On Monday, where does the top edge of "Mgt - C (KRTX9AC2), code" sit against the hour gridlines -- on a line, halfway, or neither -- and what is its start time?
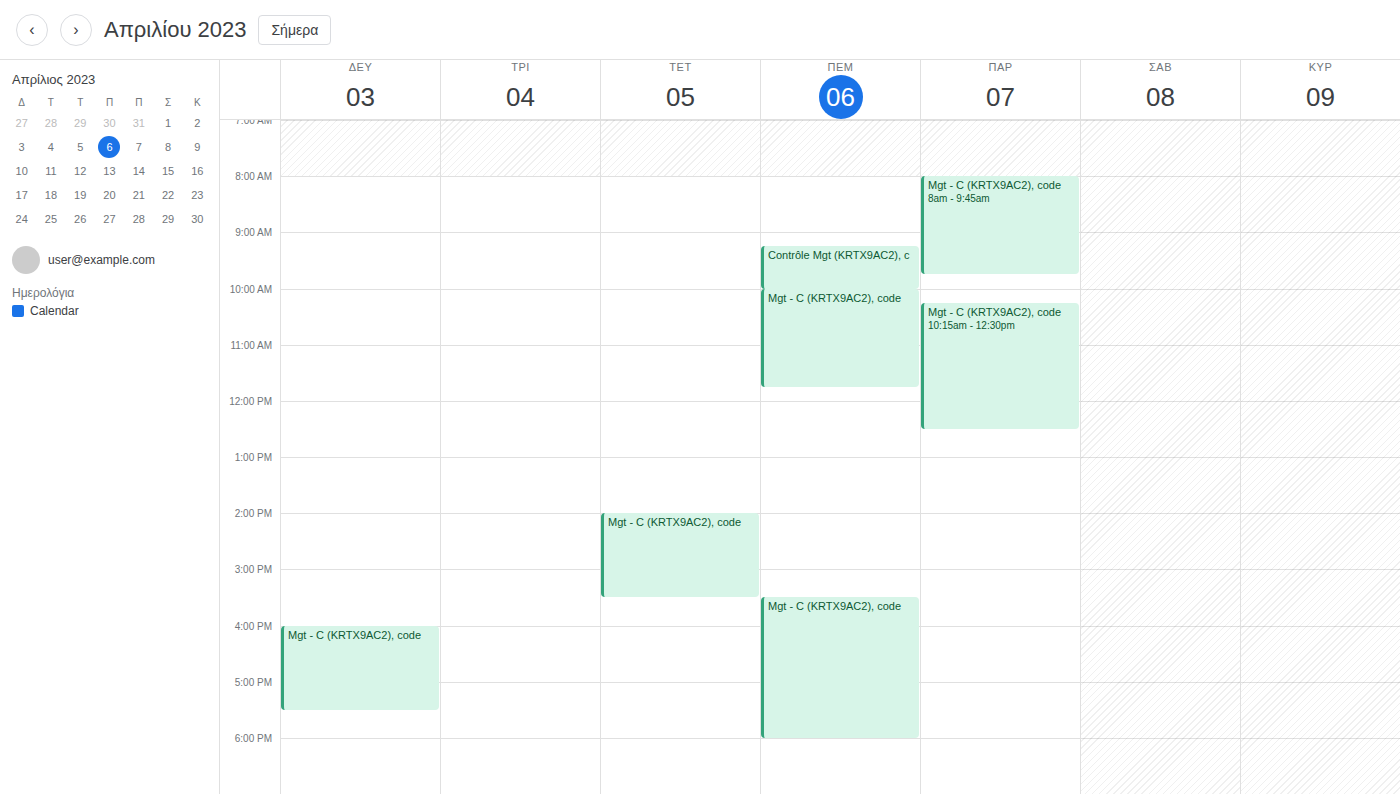
4:00 PM -- exactly on the 4 PM line.